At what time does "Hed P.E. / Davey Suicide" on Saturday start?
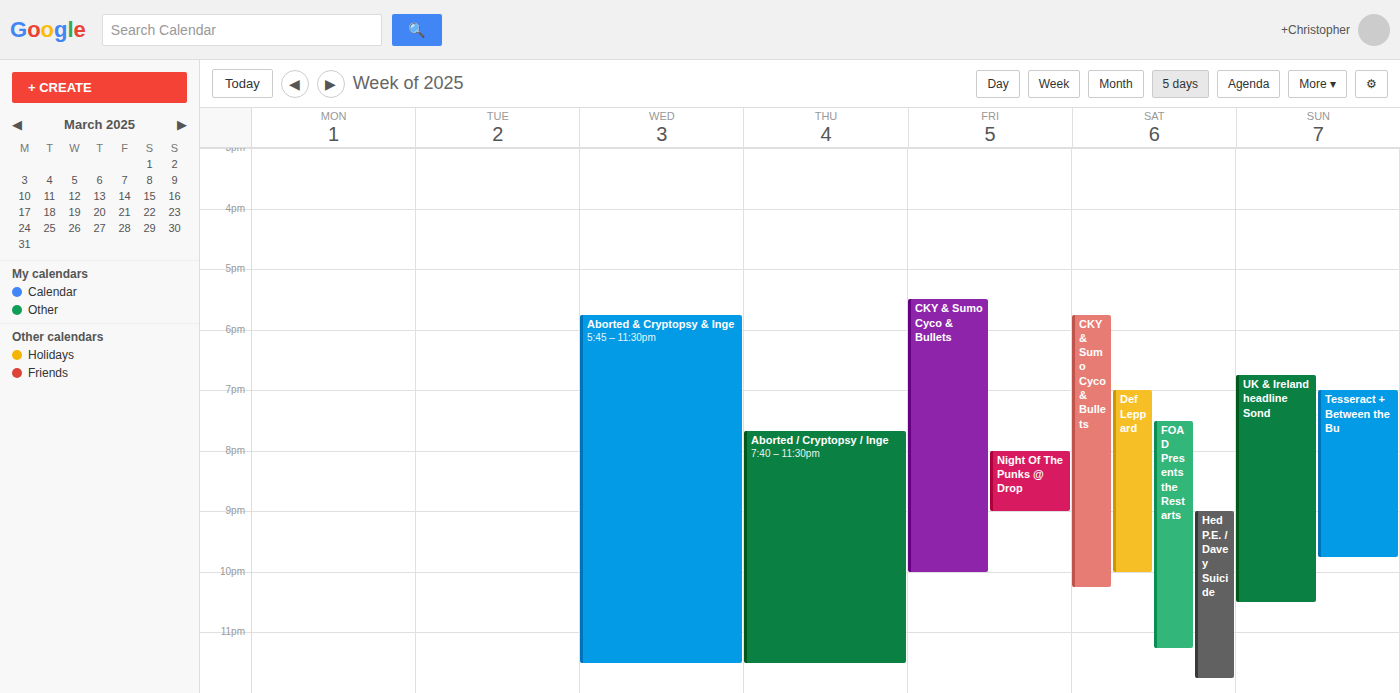
21:00